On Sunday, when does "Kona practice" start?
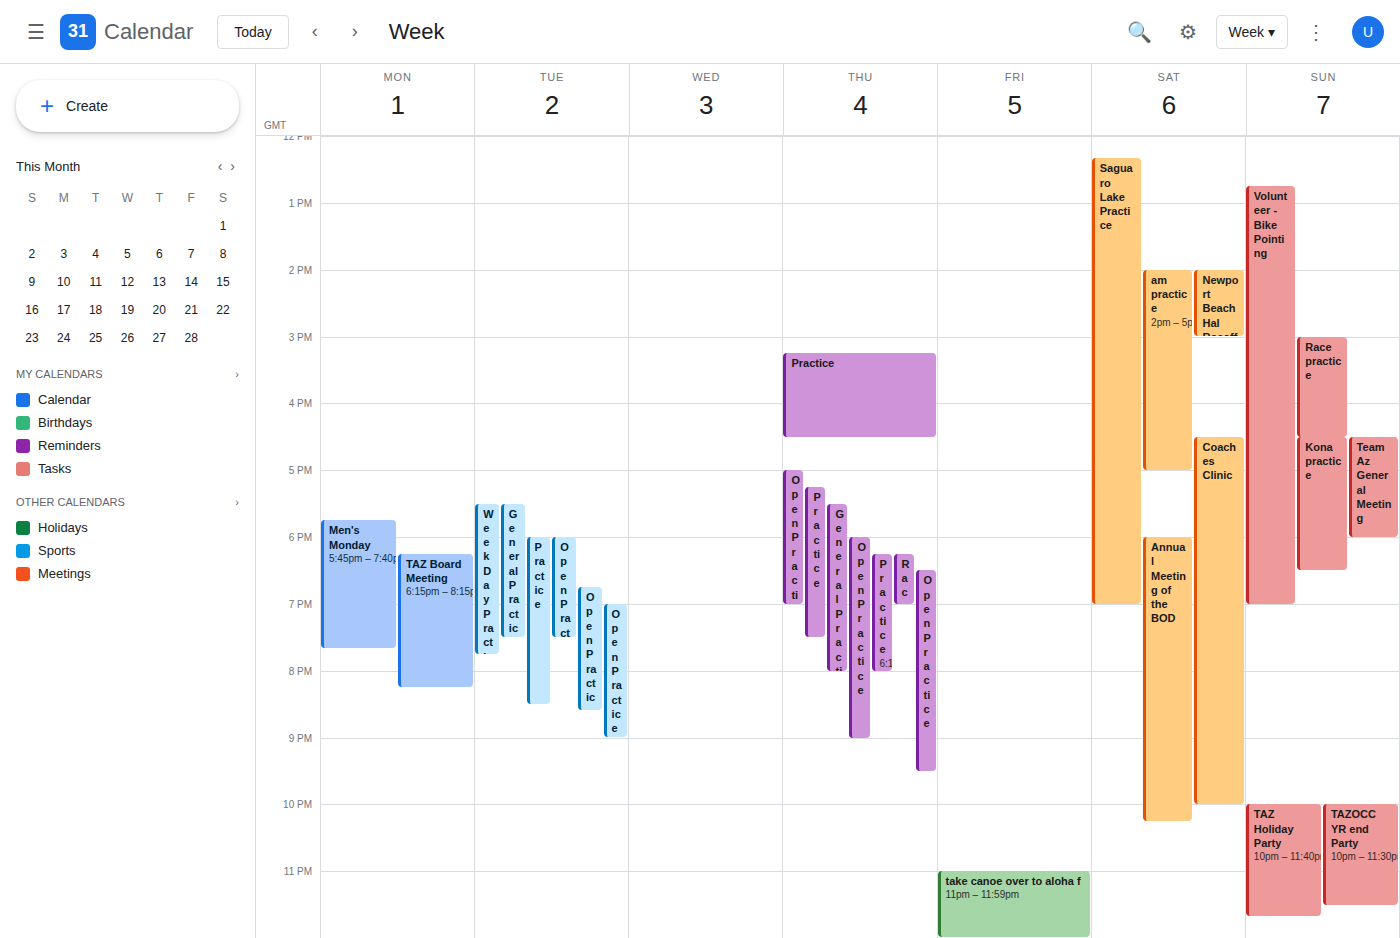
4:30 PM